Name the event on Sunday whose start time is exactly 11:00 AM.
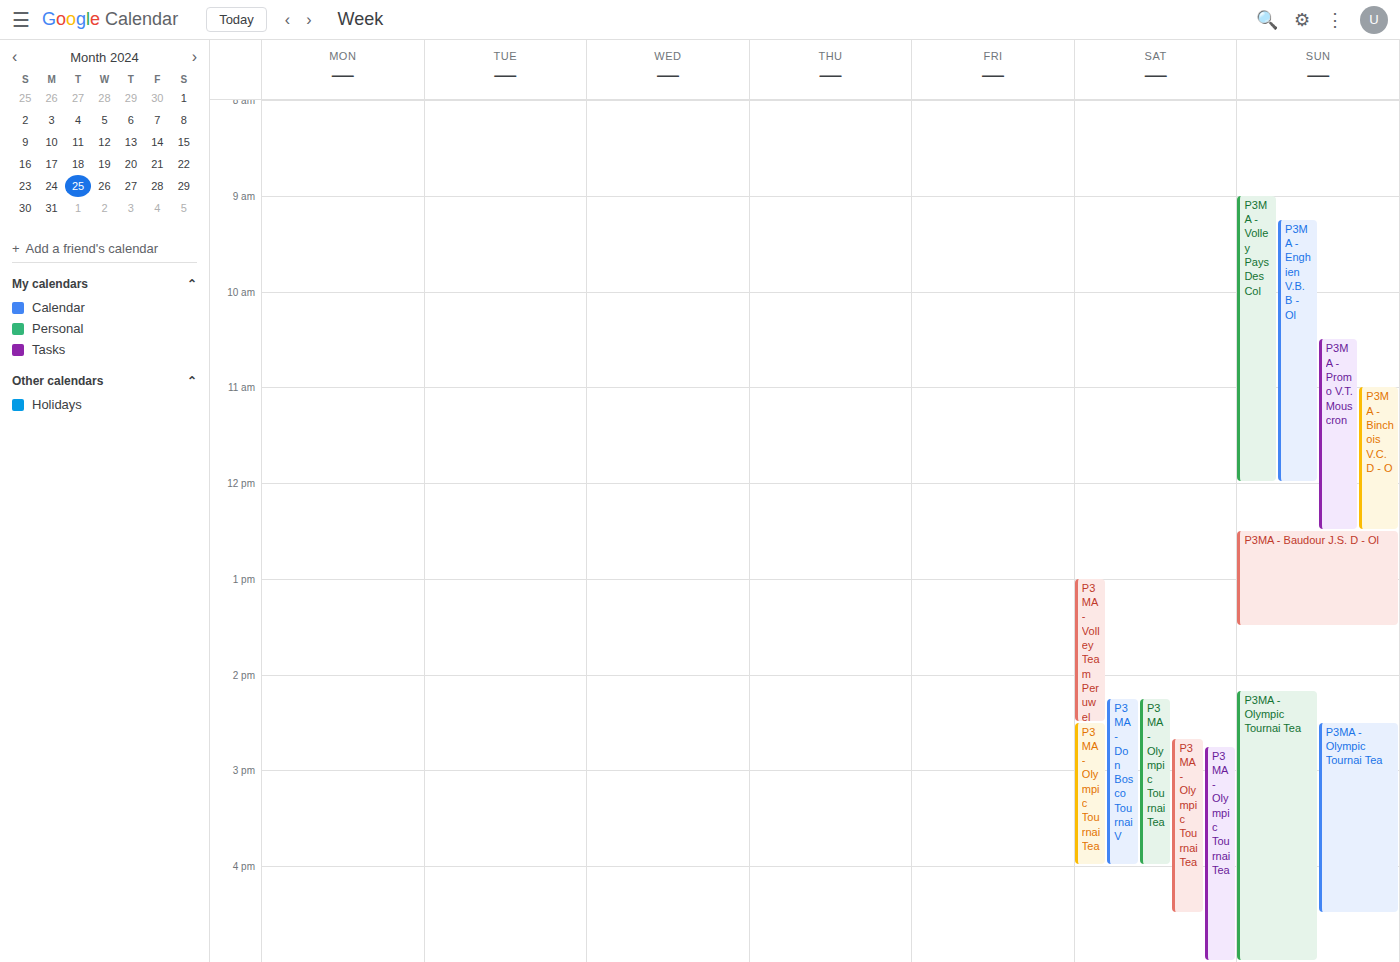
"P3MA - Binchois V.C. D - O"